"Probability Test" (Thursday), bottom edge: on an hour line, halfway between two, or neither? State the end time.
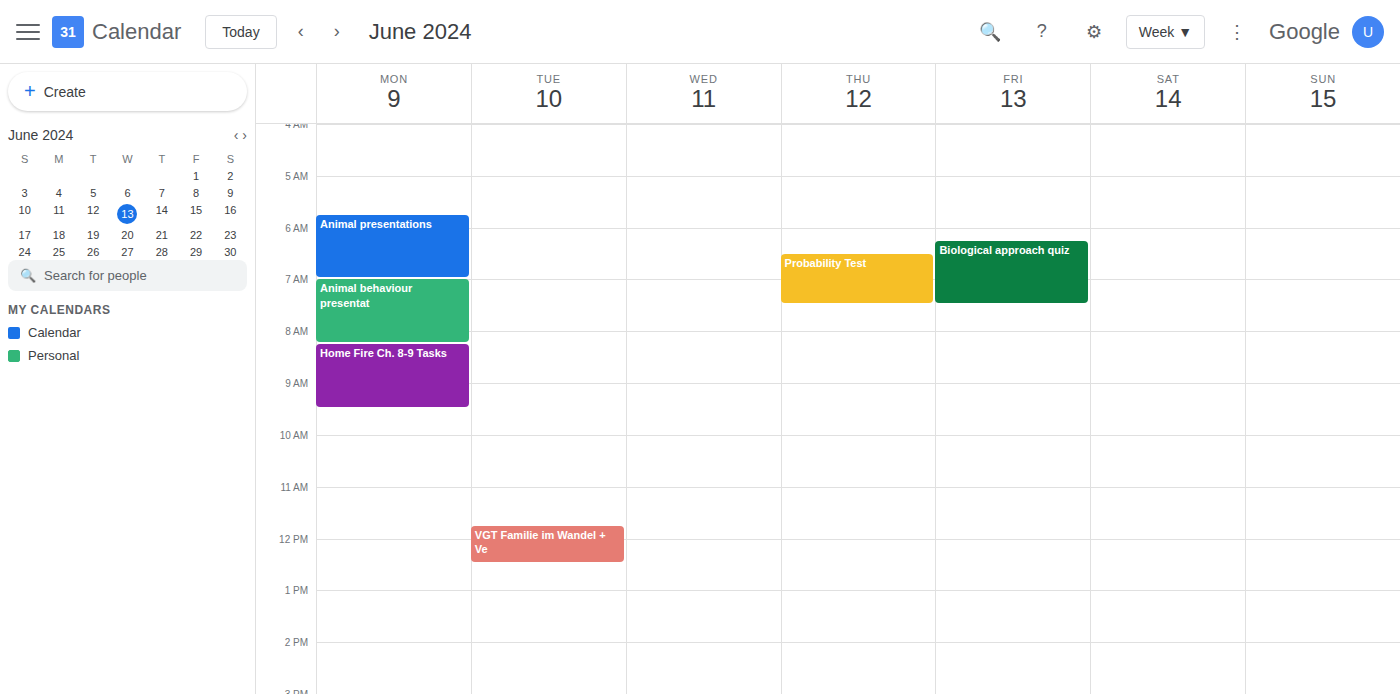
7:30 AM -- halfway between the 7 AM and 8 AM lines.